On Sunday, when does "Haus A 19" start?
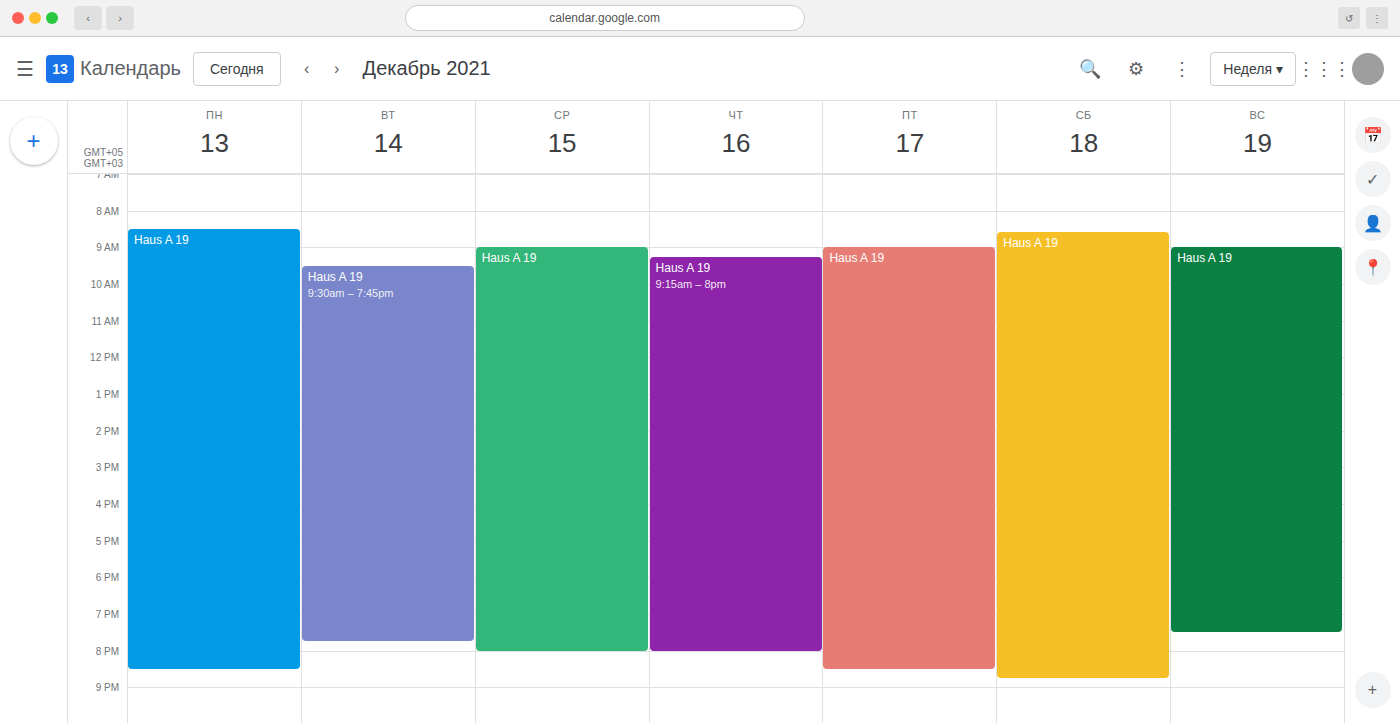
09:00